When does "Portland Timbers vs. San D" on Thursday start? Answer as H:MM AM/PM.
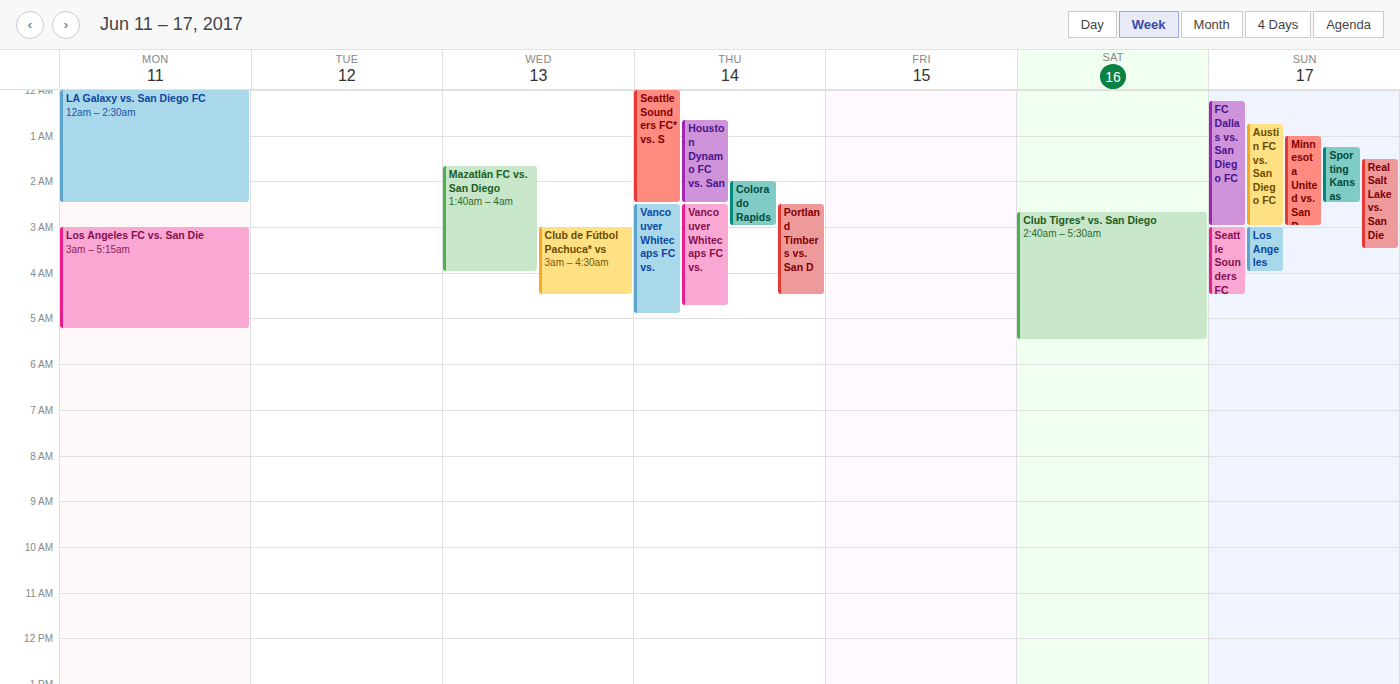
2:30 AM